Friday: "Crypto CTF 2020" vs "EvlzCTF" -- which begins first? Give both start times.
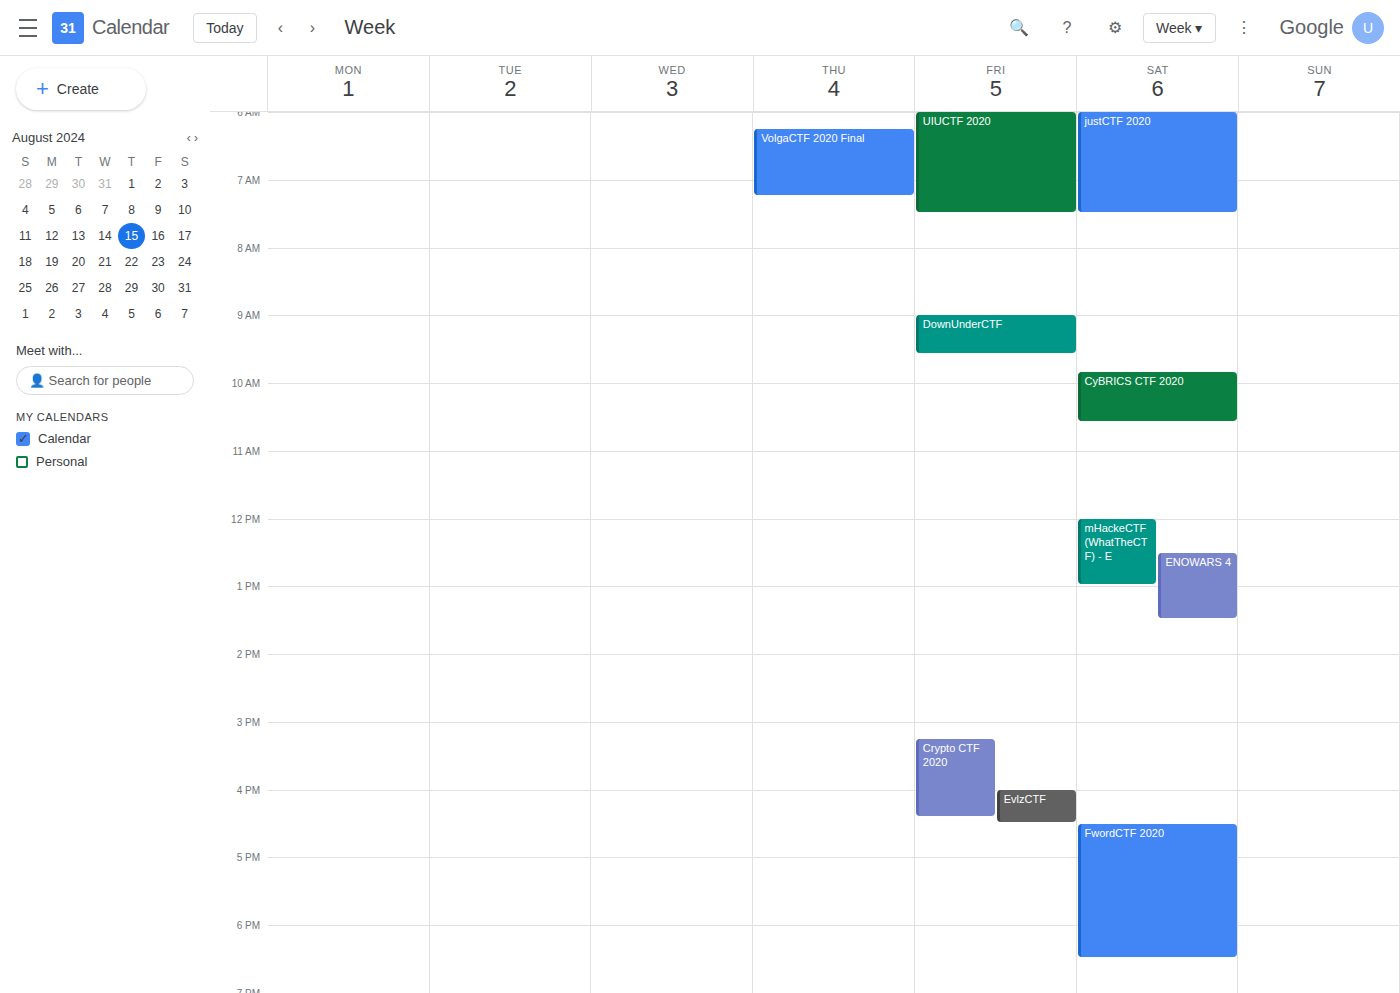
"Crypto CTF 2020" 3:15 PM; "EvlzCTF" 4:00 PM.